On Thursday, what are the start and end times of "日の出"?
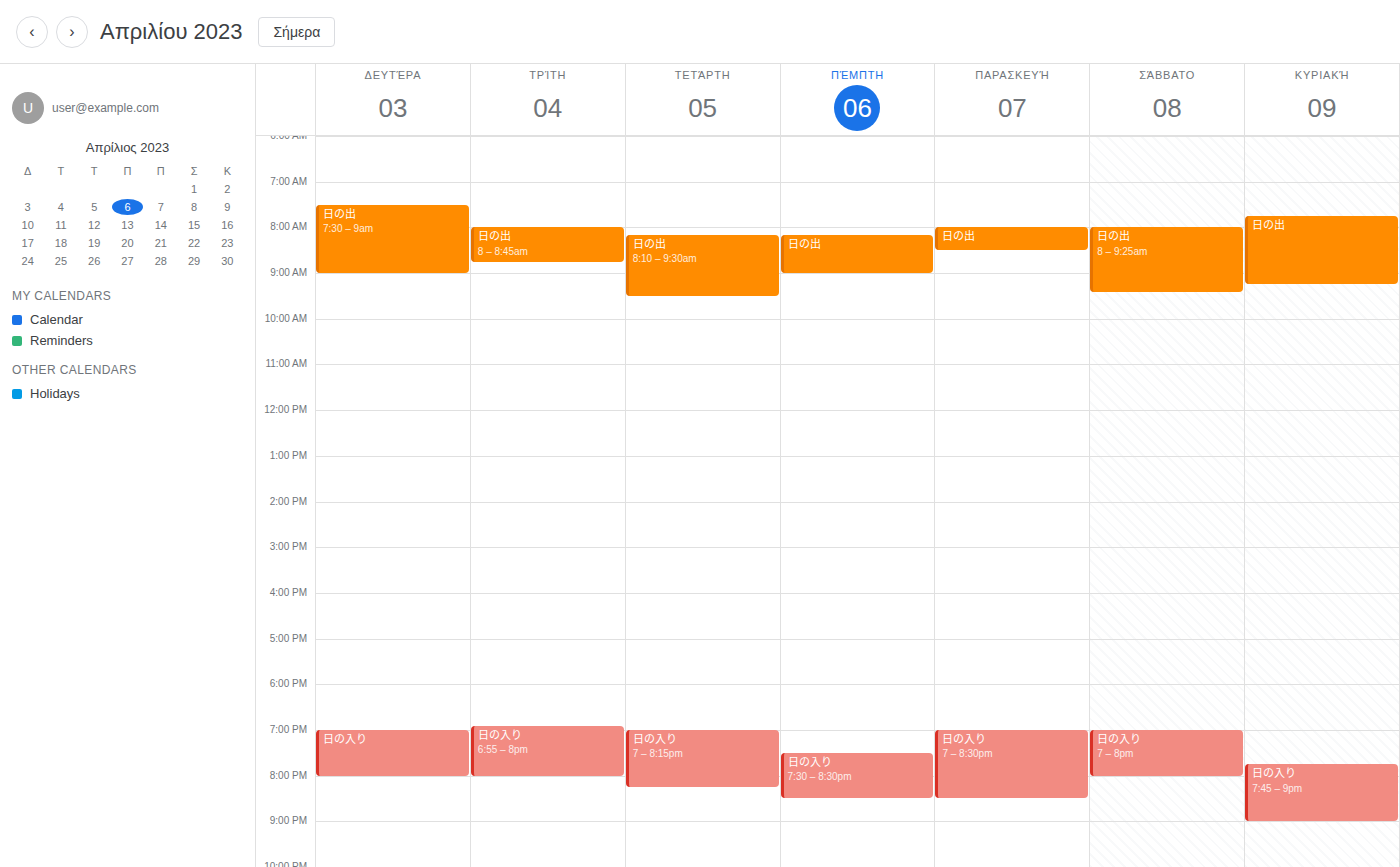
08:10 to 09:00